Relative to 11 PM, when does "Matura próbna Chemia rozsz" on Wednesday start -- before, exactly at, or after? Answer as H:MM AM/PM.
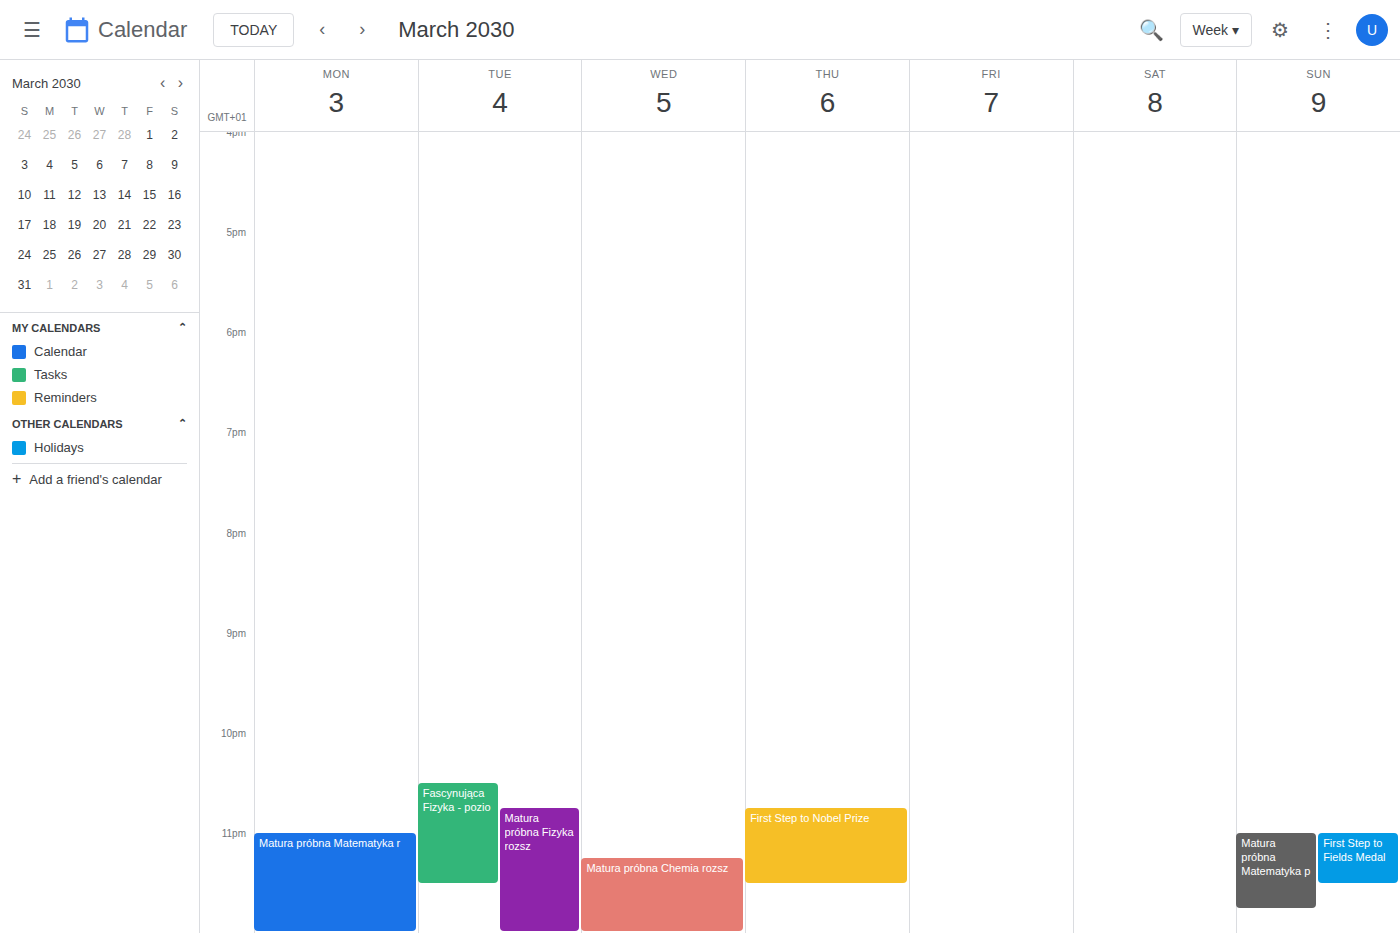
11:15 PM -- after 11 PM, 15 minutes below the 11 PM line.